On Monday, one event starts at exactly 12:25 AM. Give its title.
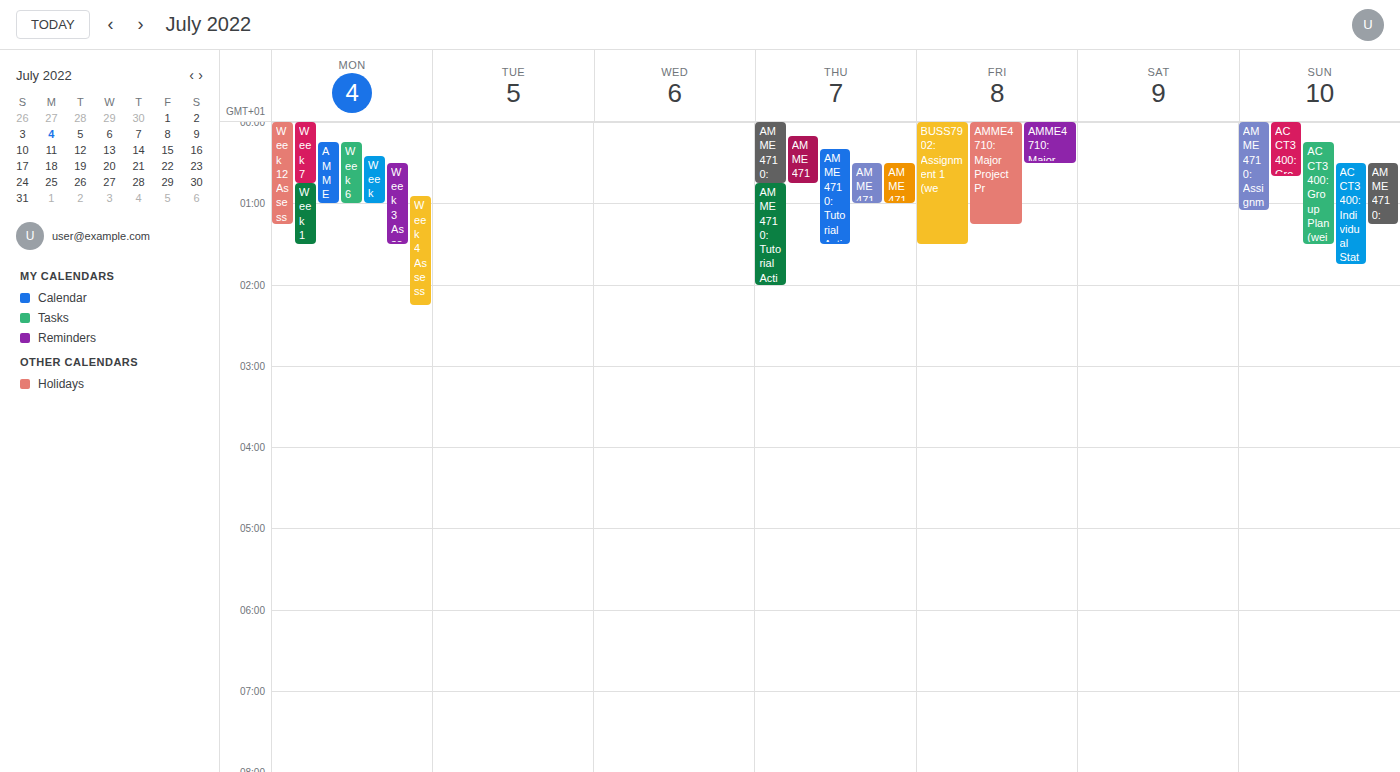
"Week 9 Assessments"